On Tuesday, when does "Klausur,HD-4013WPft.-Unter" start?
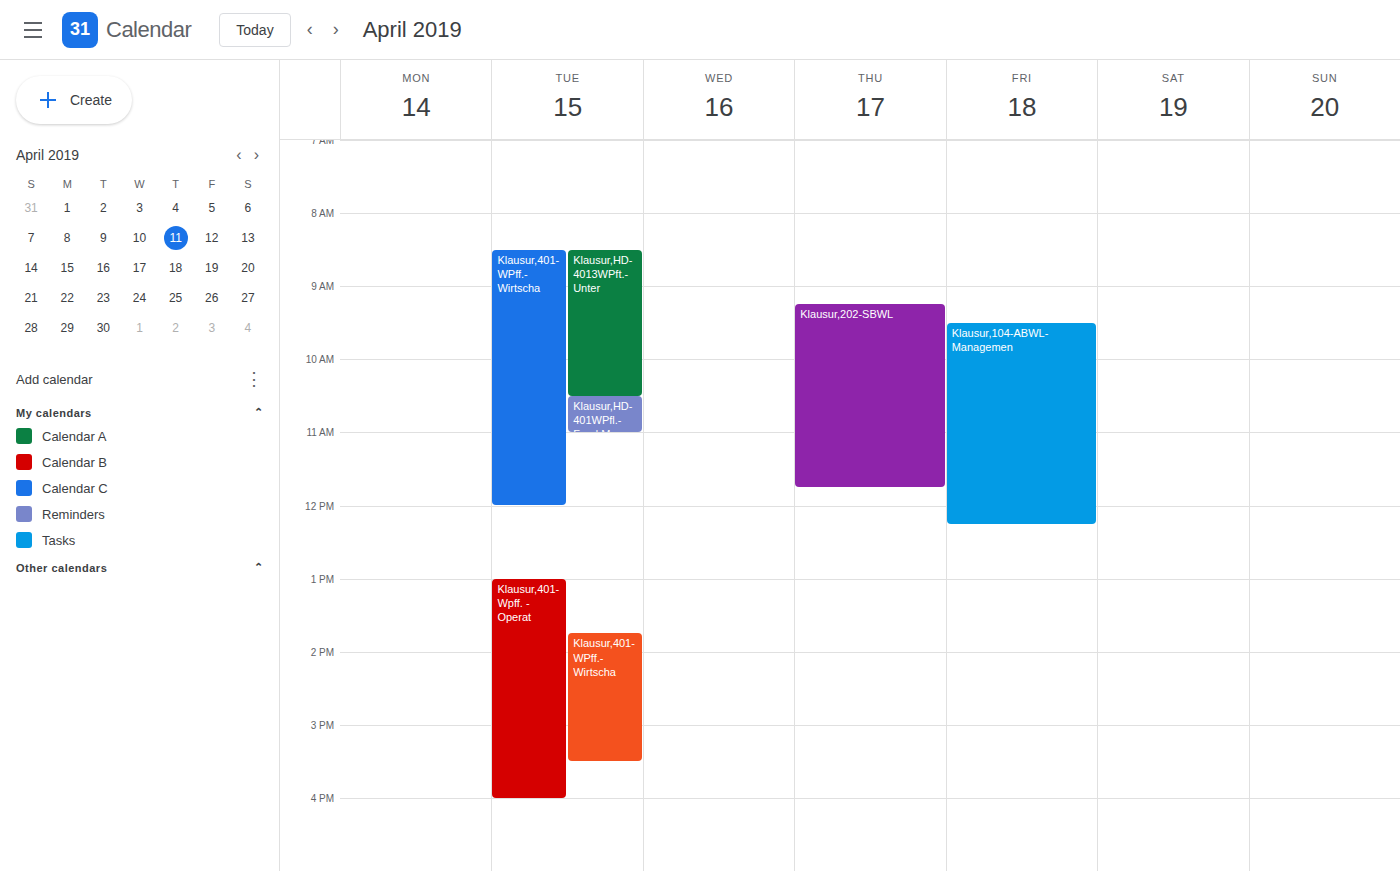
8:30 AM